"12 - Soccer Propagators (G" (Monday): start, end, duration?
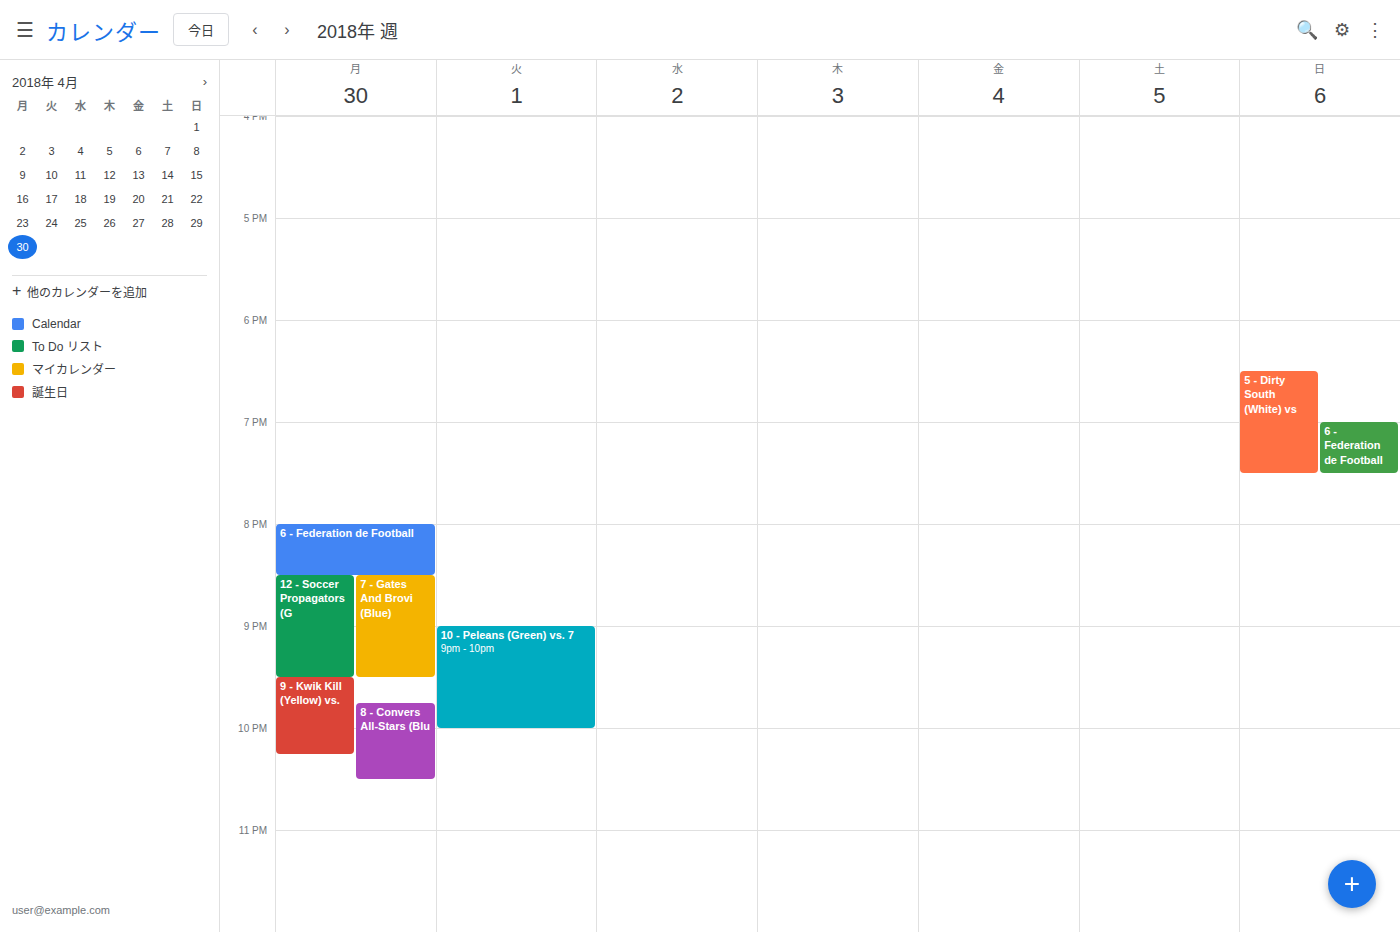
8:30 PM to 9:30 PM, 1 hour